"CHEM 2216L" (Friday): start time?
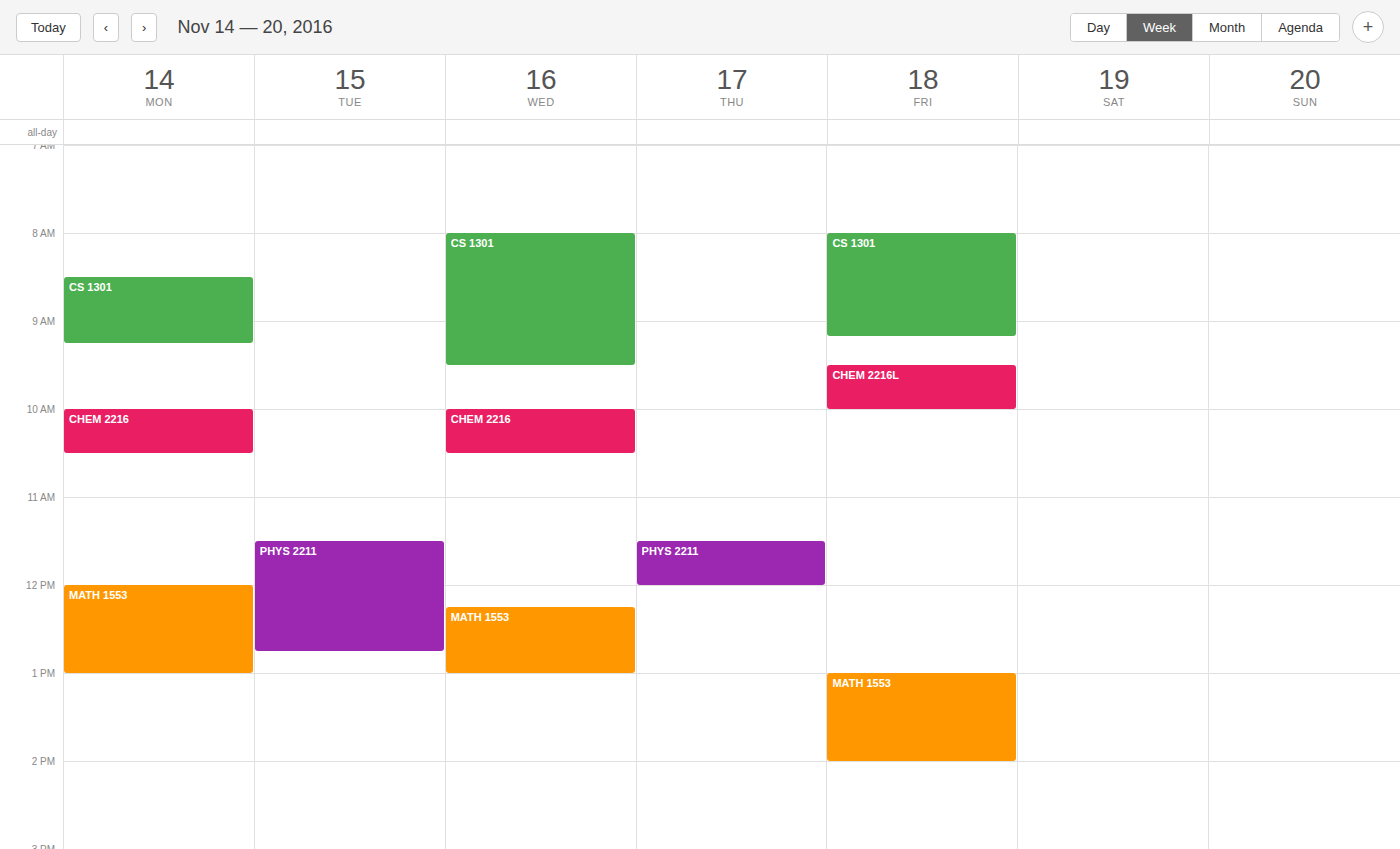
9:30 AM